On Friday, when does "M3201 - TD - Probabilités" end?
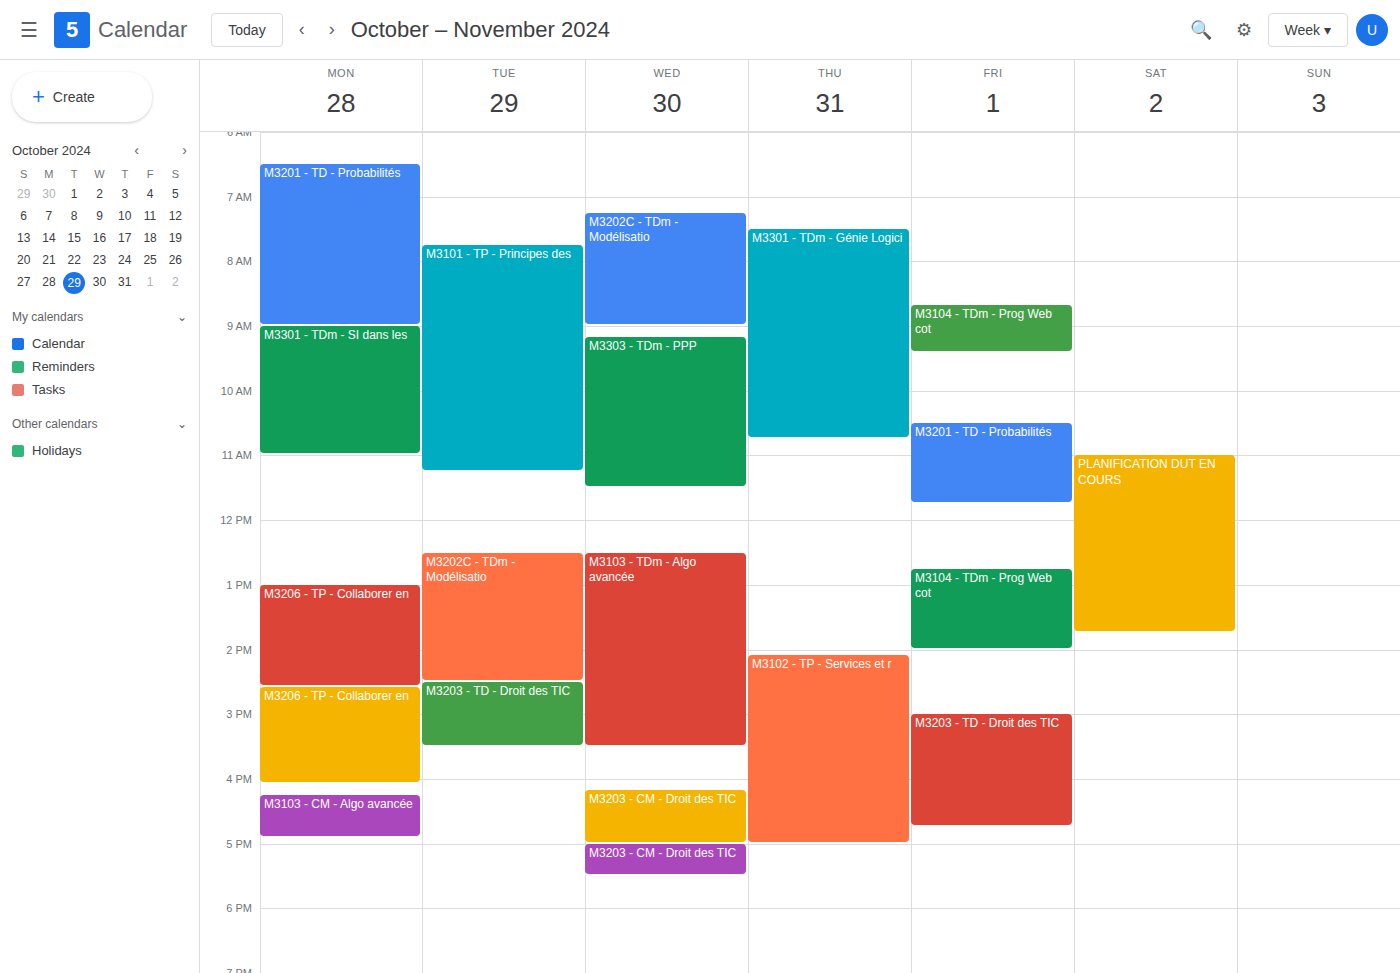
11:45 AM